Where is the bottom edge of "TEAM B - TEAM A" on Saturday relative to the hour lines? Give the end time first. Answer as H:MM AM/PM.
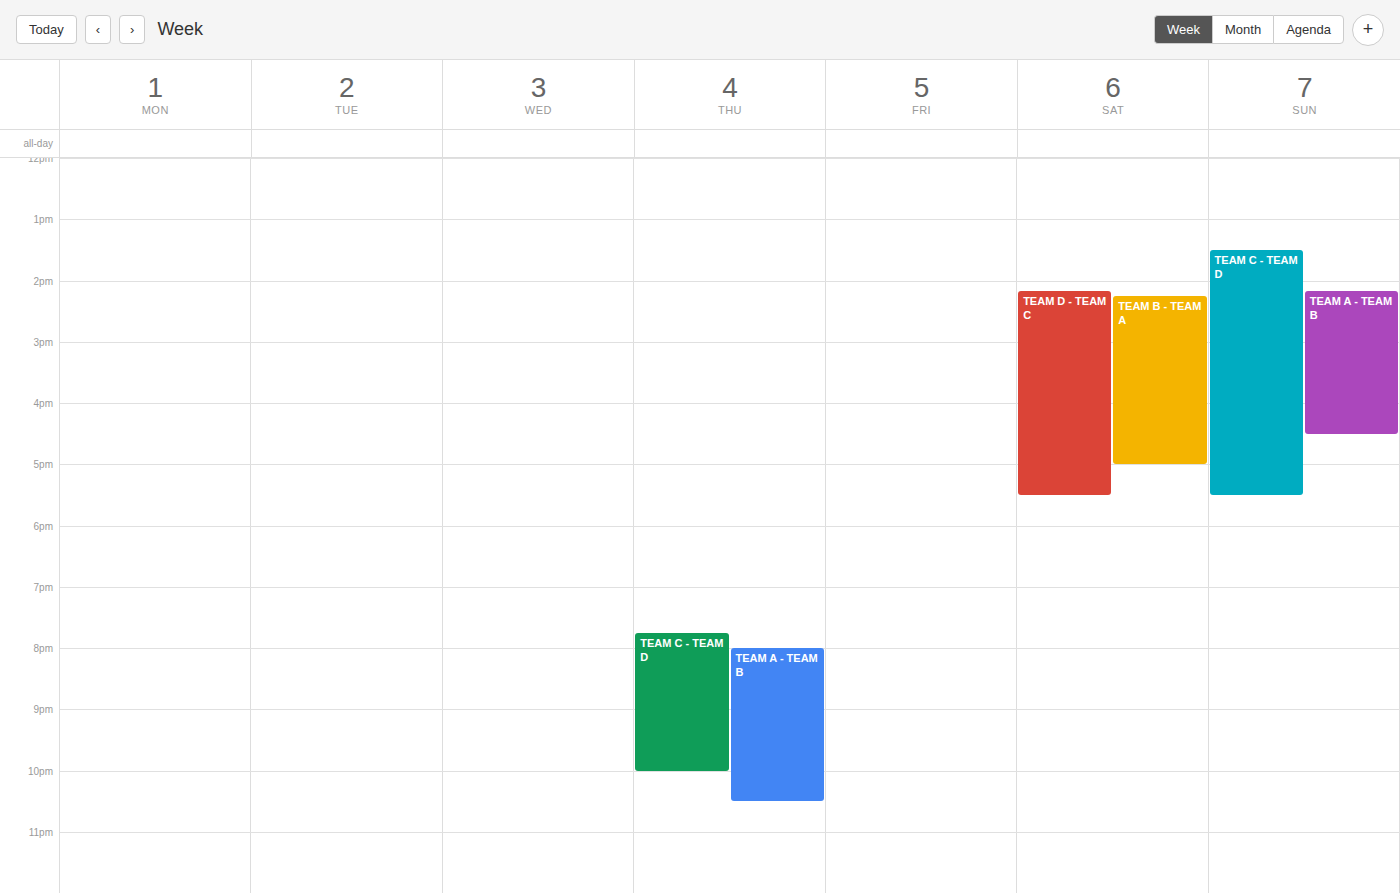
5:00 PM -- exactly on the 5 PM line.